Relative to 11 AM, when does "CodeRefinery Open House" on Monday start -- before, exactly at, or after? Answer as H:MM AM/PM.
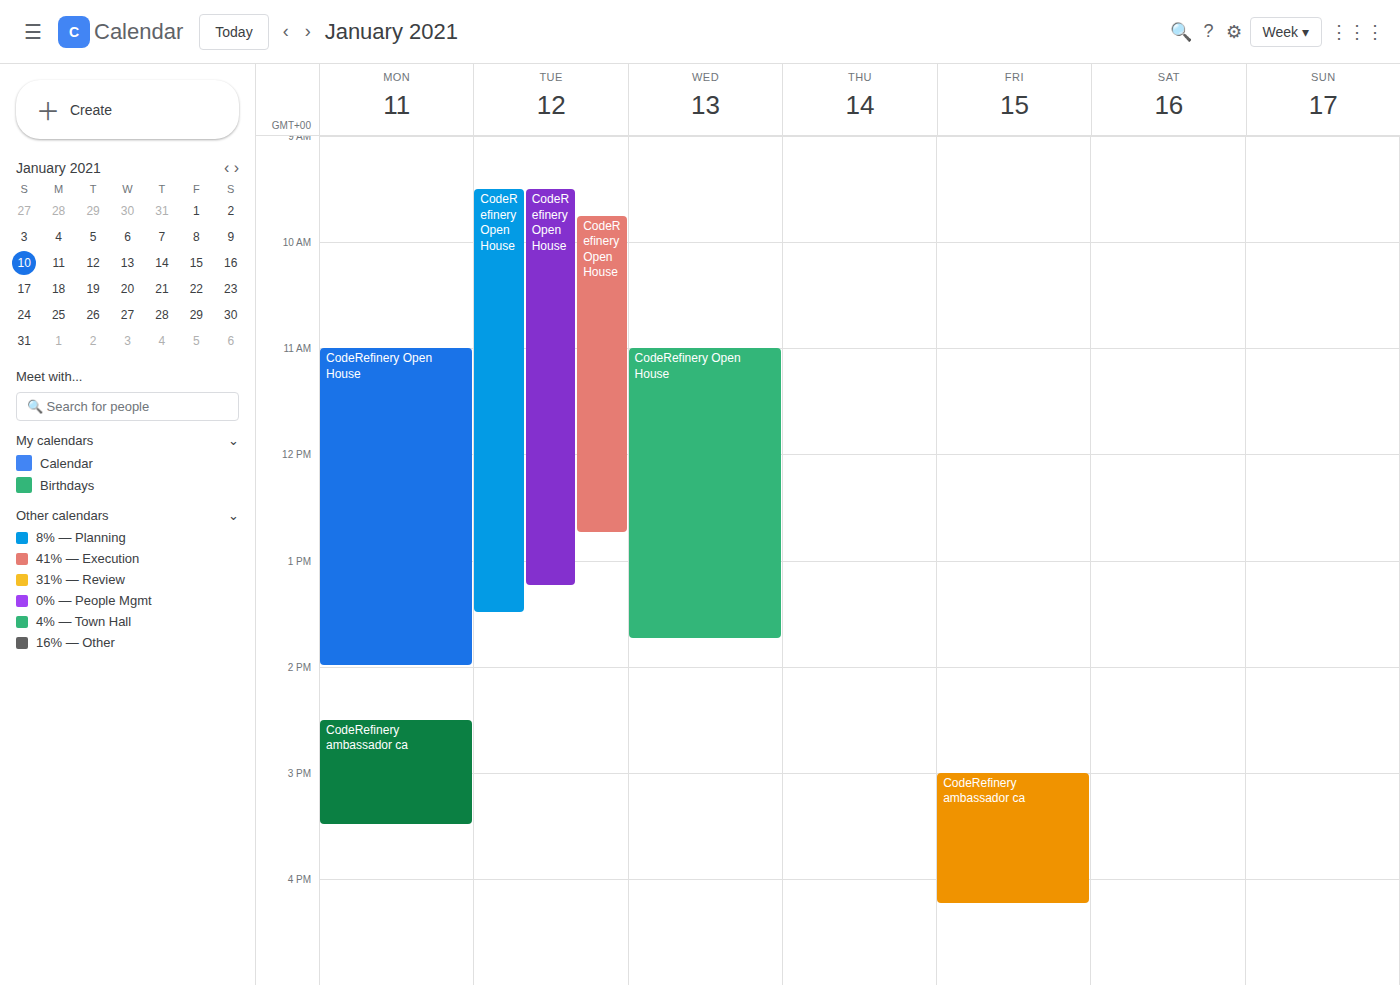
11:00 AM -- exactly at 11 AM, on the 11 AM line.